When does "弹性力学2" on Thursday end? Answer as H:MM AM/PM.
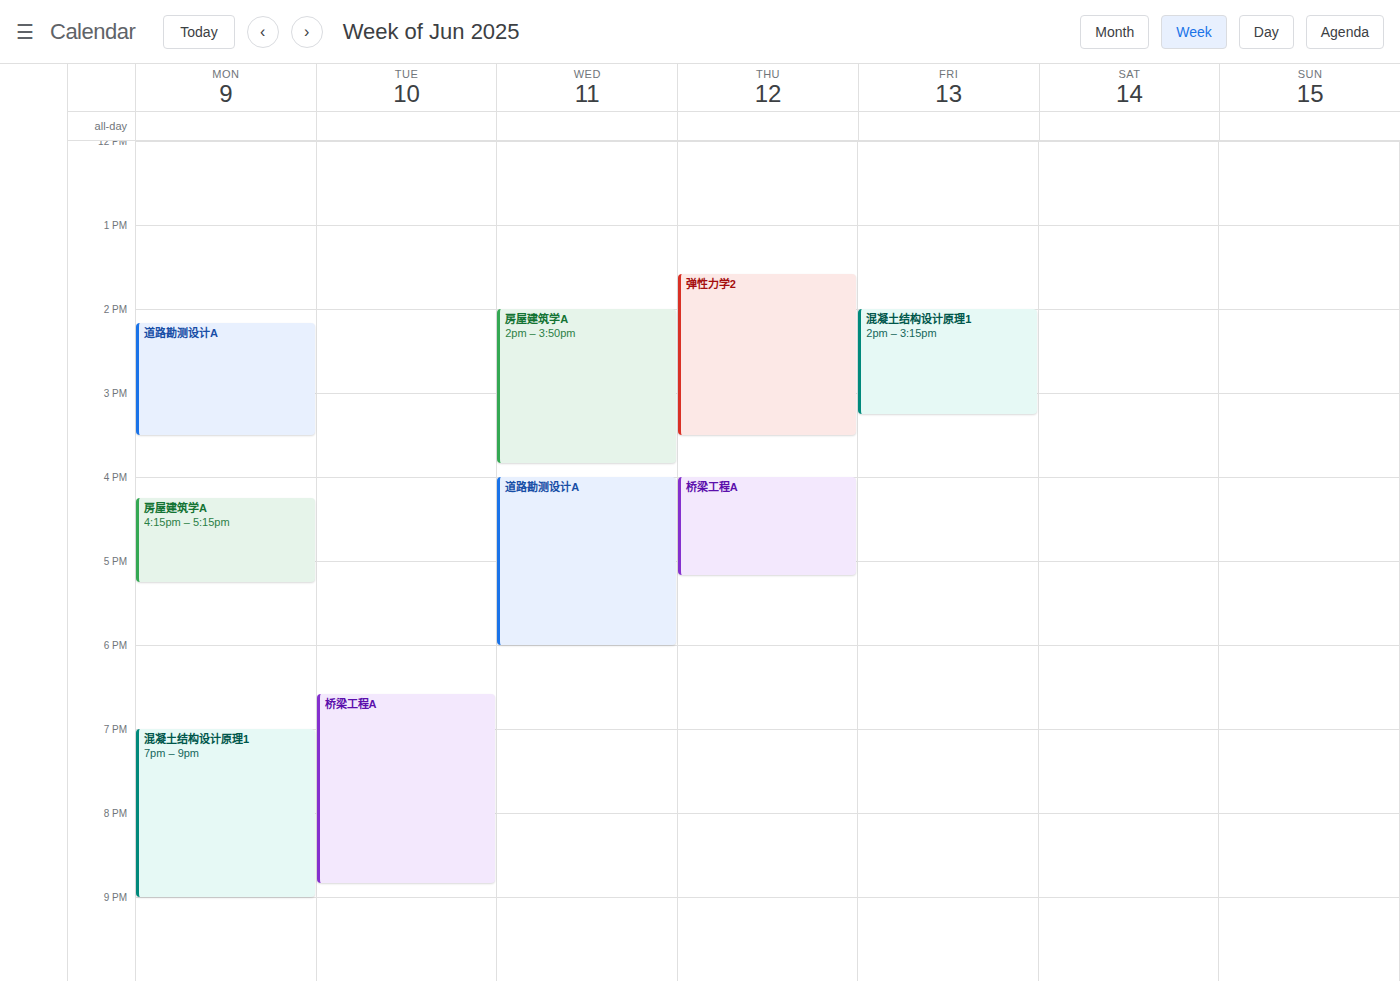
3:30 PM